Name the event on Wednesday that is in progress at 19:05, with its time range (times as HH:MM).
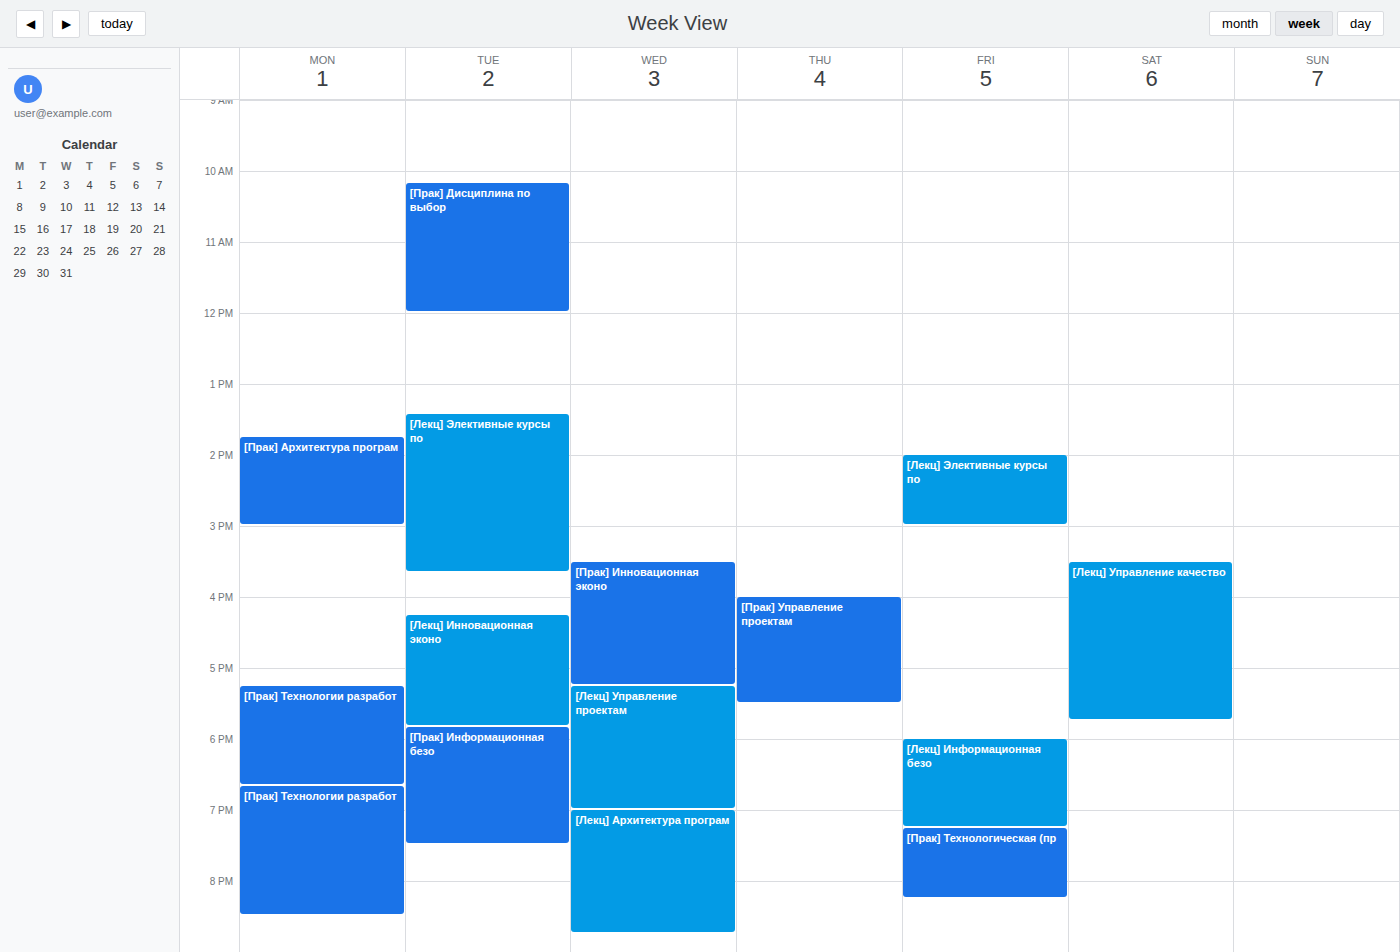
"[Лекц] Архитектура програм", 19:00 to 20:45